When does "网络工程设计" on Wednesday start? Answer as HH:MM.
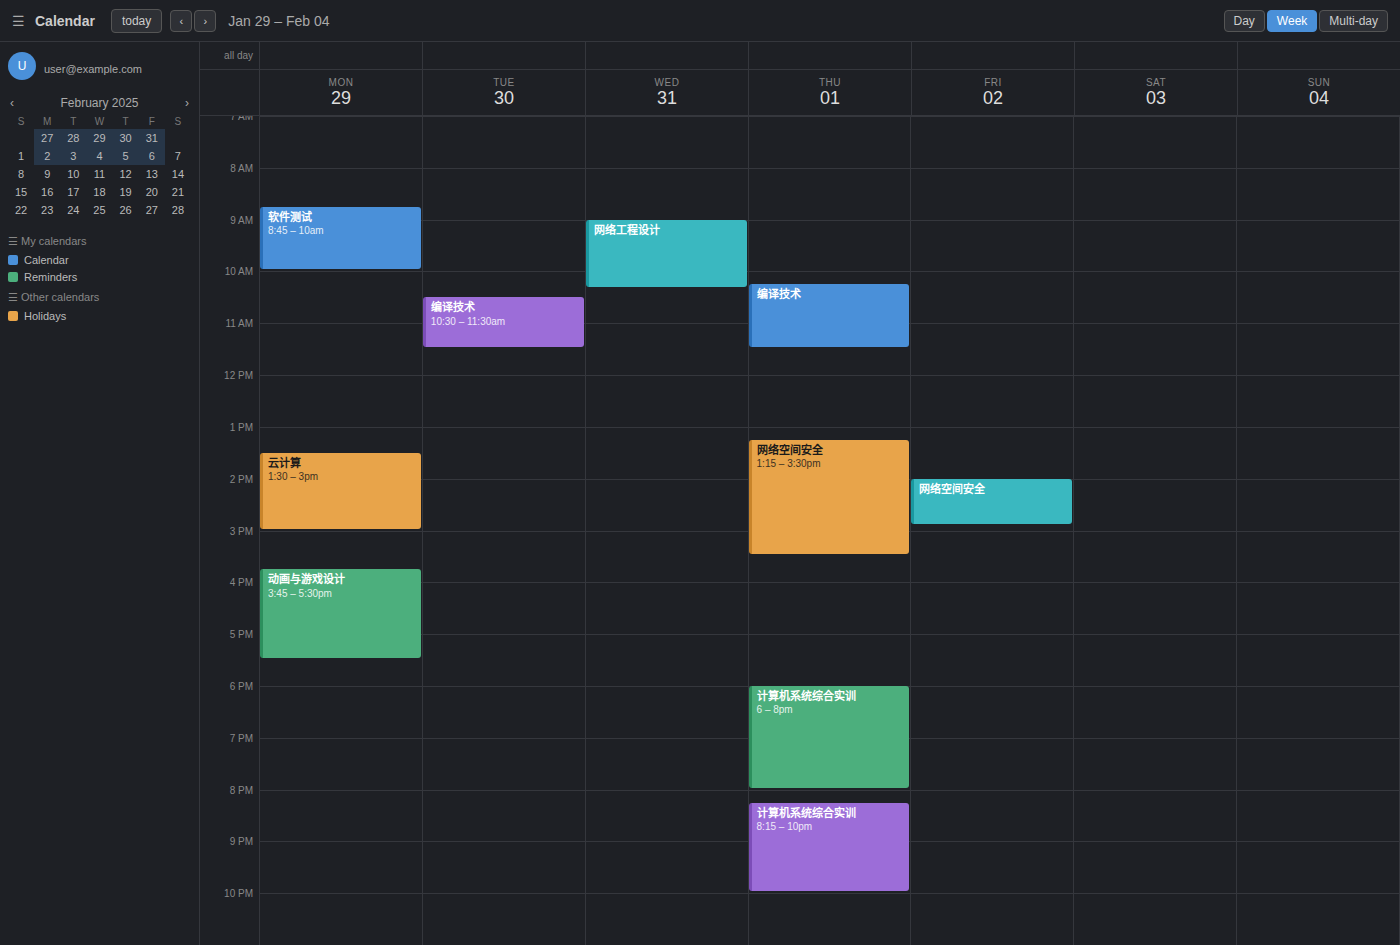
09:00